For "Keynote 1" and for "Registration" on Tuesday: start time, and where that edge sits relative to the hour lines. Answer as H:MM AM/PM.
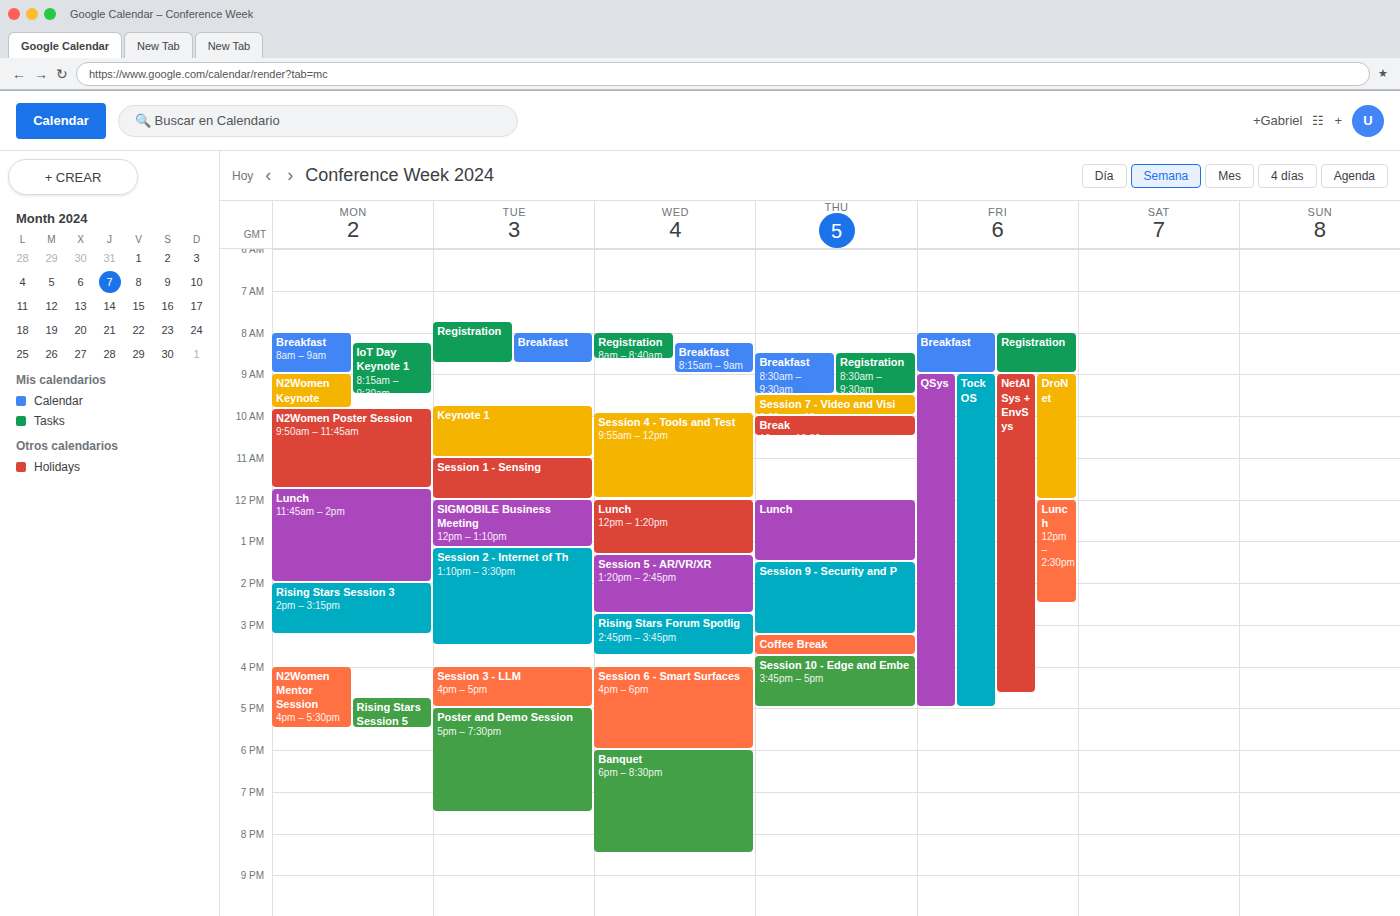
"Keynote 1": 9:45 AM, neither: three quarters of the way from the 9 AM line to the 10 AM line. "Registration": 7:45 AM, neither: three quarters of the way from the 7 AM line to the 8 AM line.